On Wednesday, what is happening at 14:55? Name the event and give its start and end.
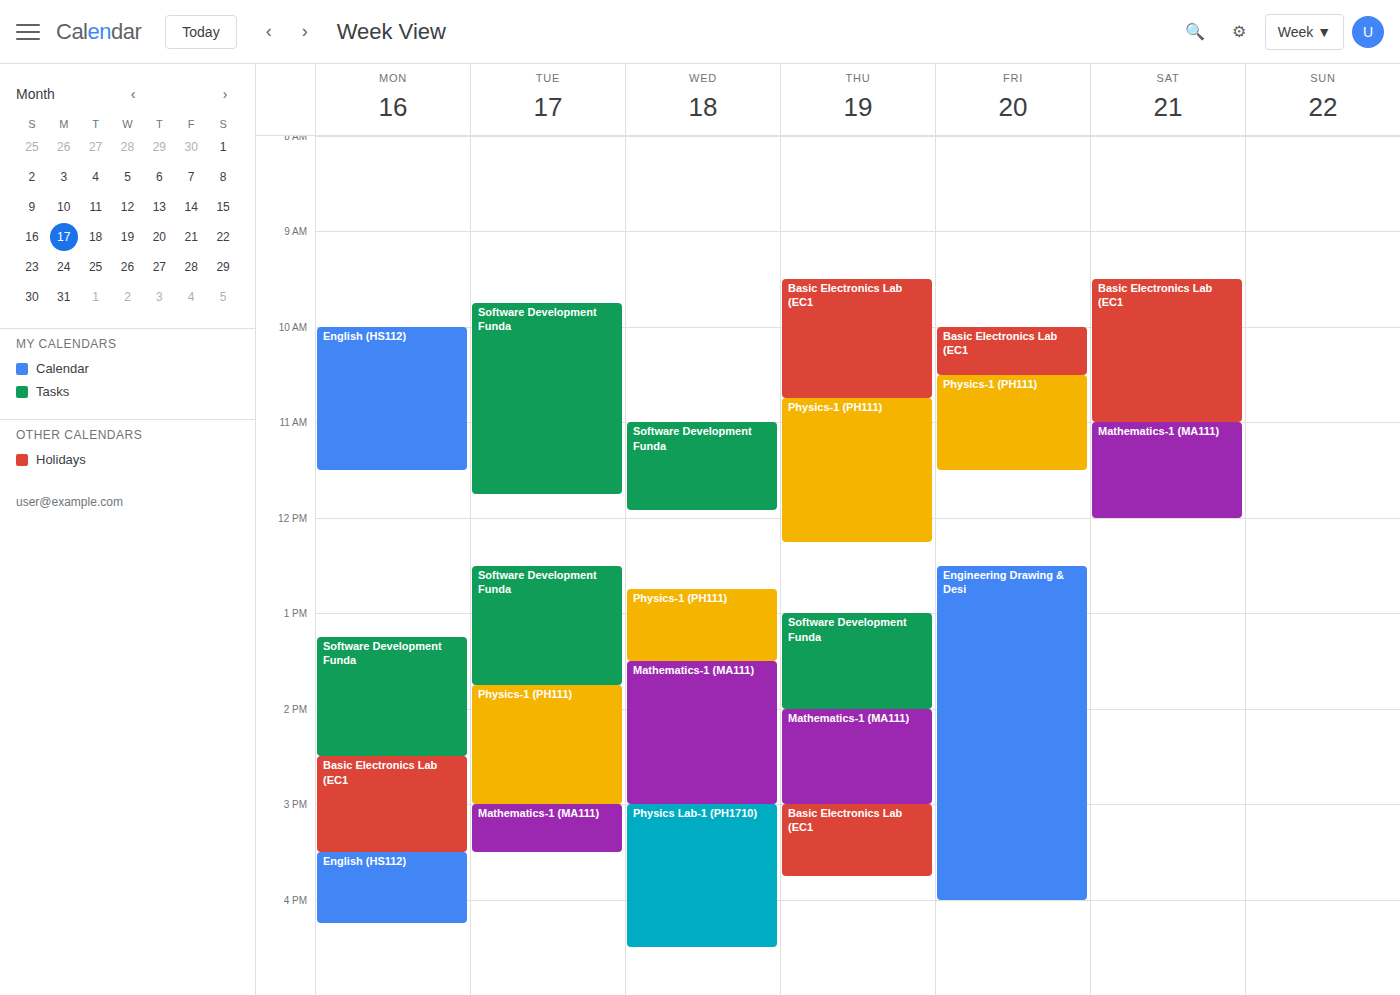
"Mathematics-1 (MA111)", 13:30 to 15:00